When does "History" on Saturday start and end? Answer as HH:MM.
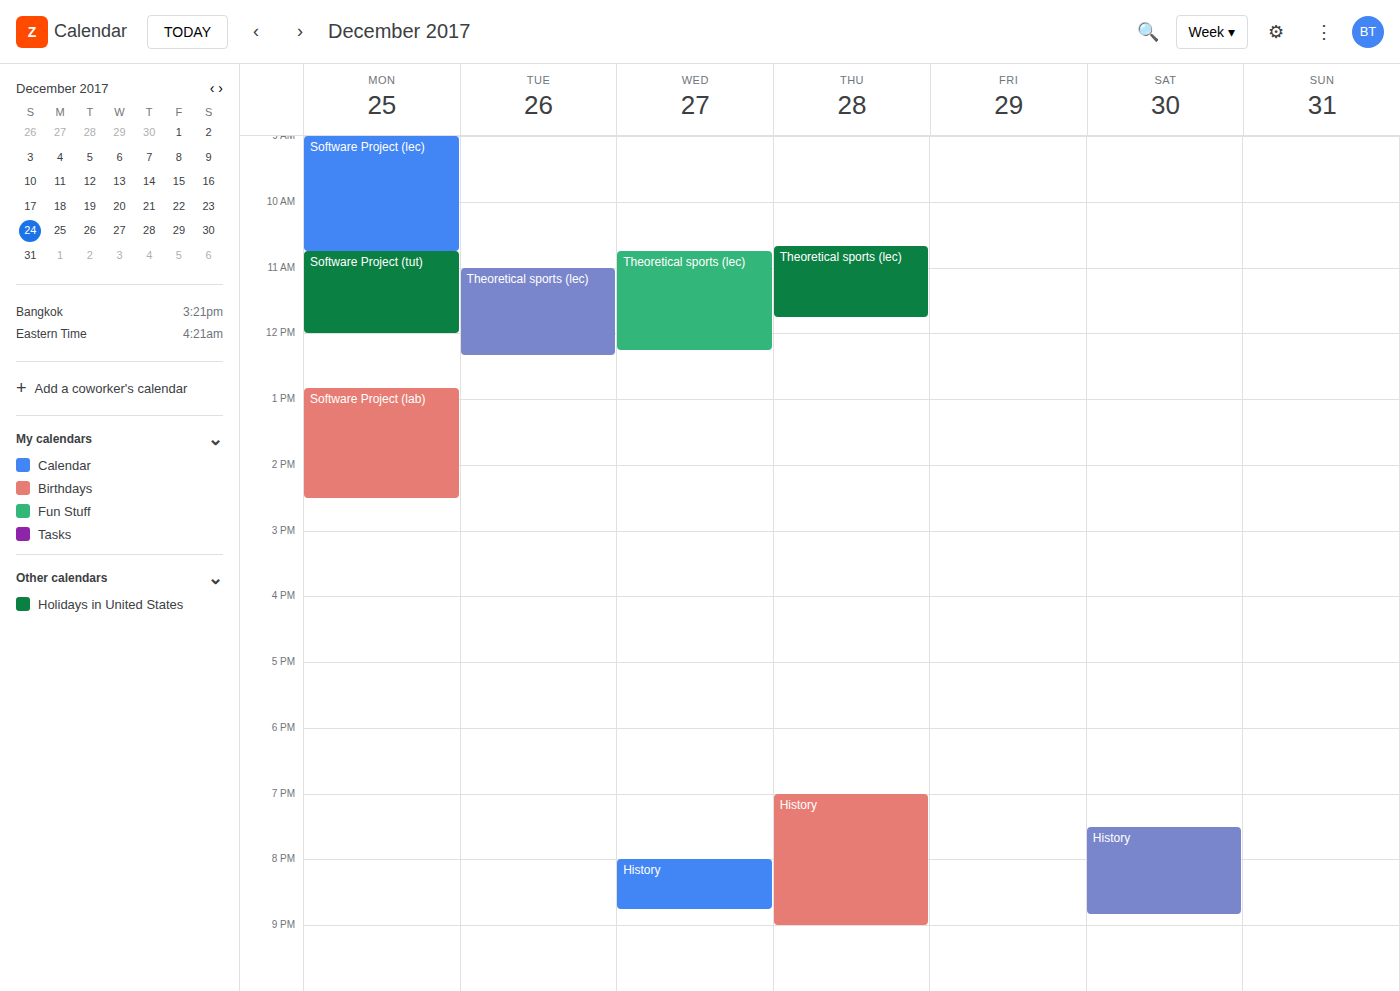
19:30 to 20:50